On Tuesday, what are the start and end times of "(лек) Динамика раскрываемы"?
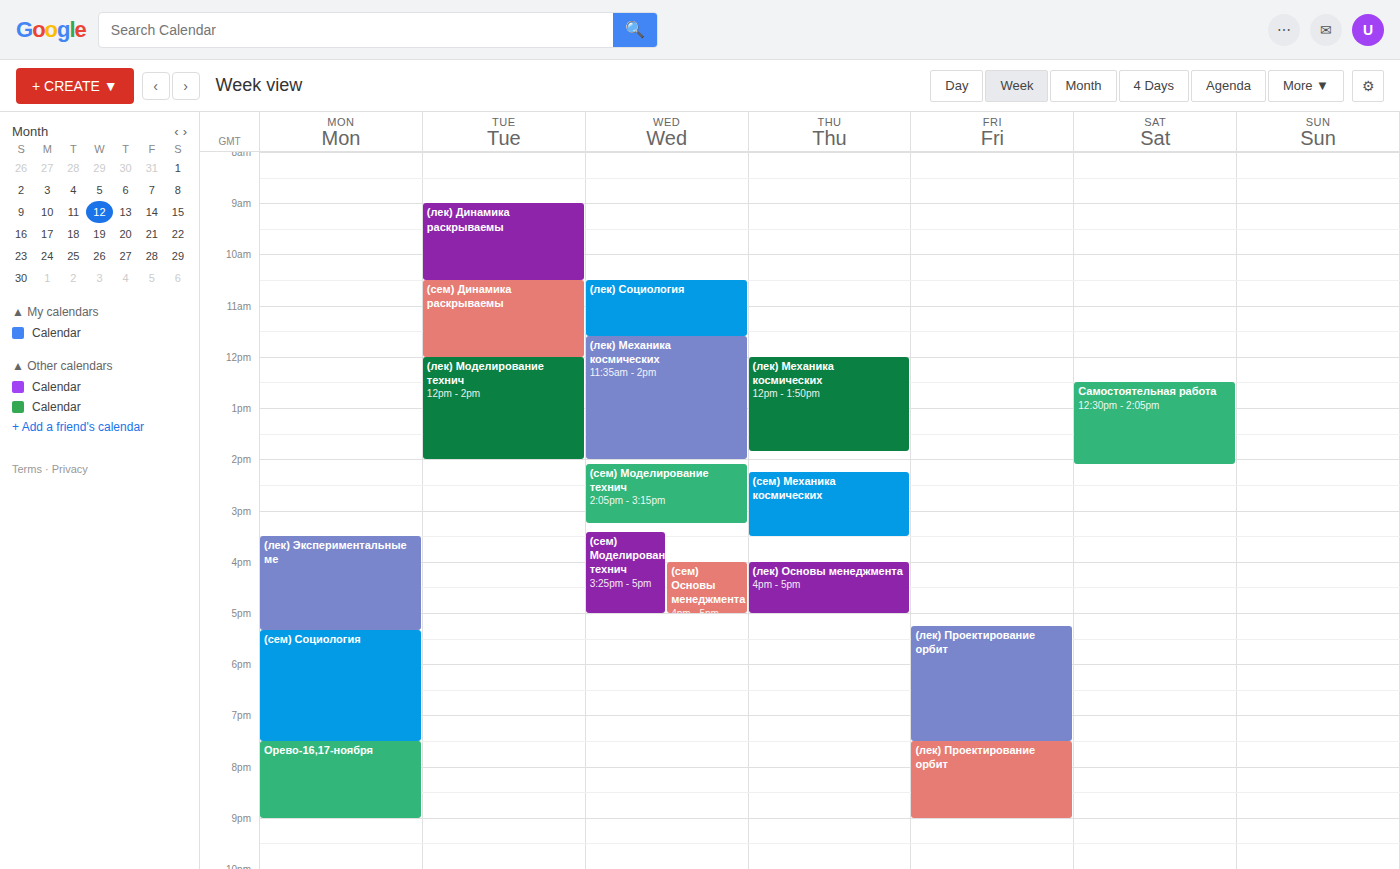
9:00 AM to 10:30 AM